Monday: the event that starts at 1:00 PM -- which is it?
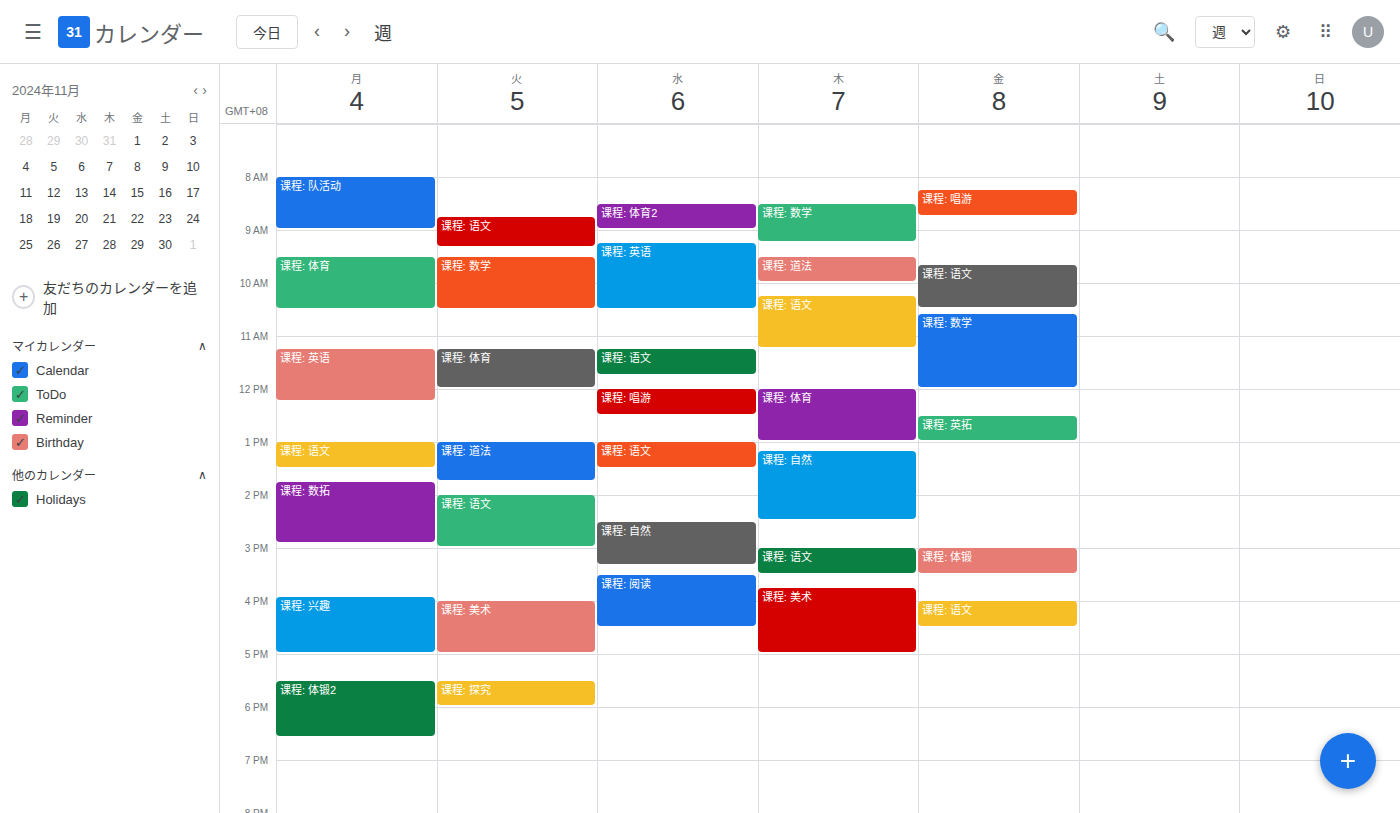
"课程: 语文"